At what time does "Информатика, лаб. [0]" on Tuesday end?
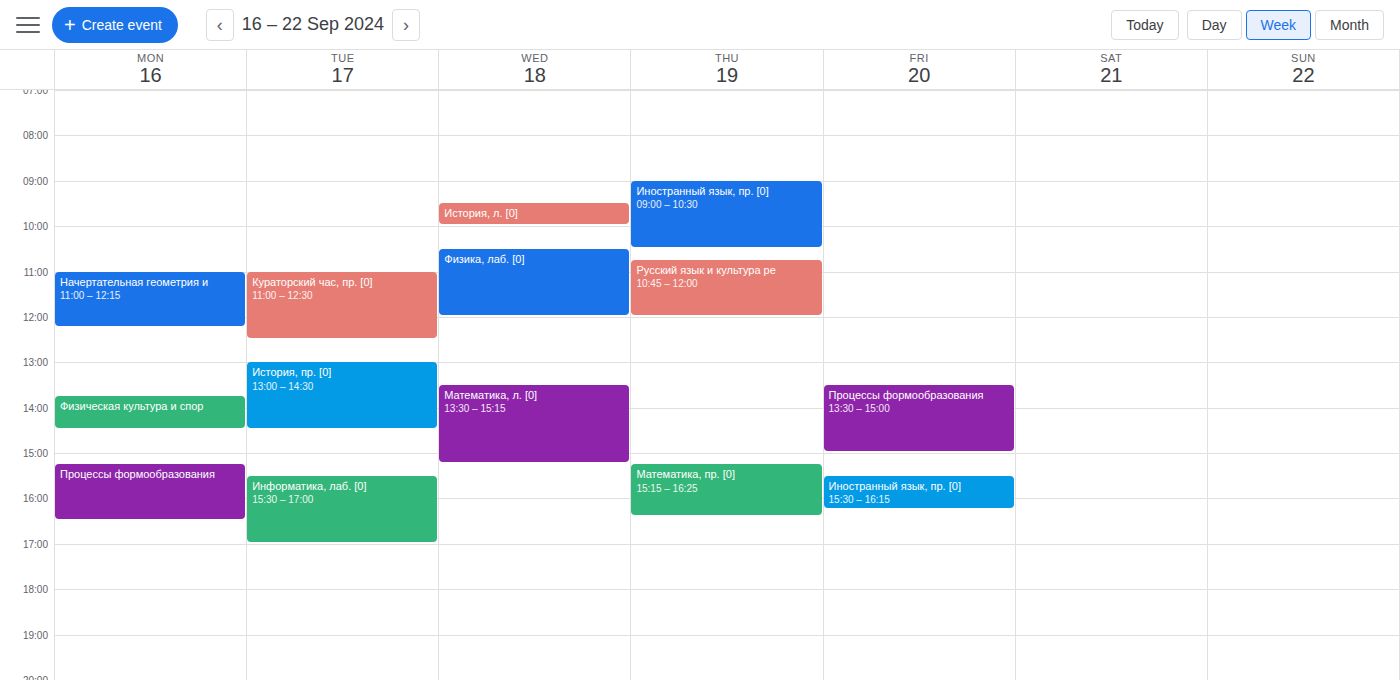
17:00